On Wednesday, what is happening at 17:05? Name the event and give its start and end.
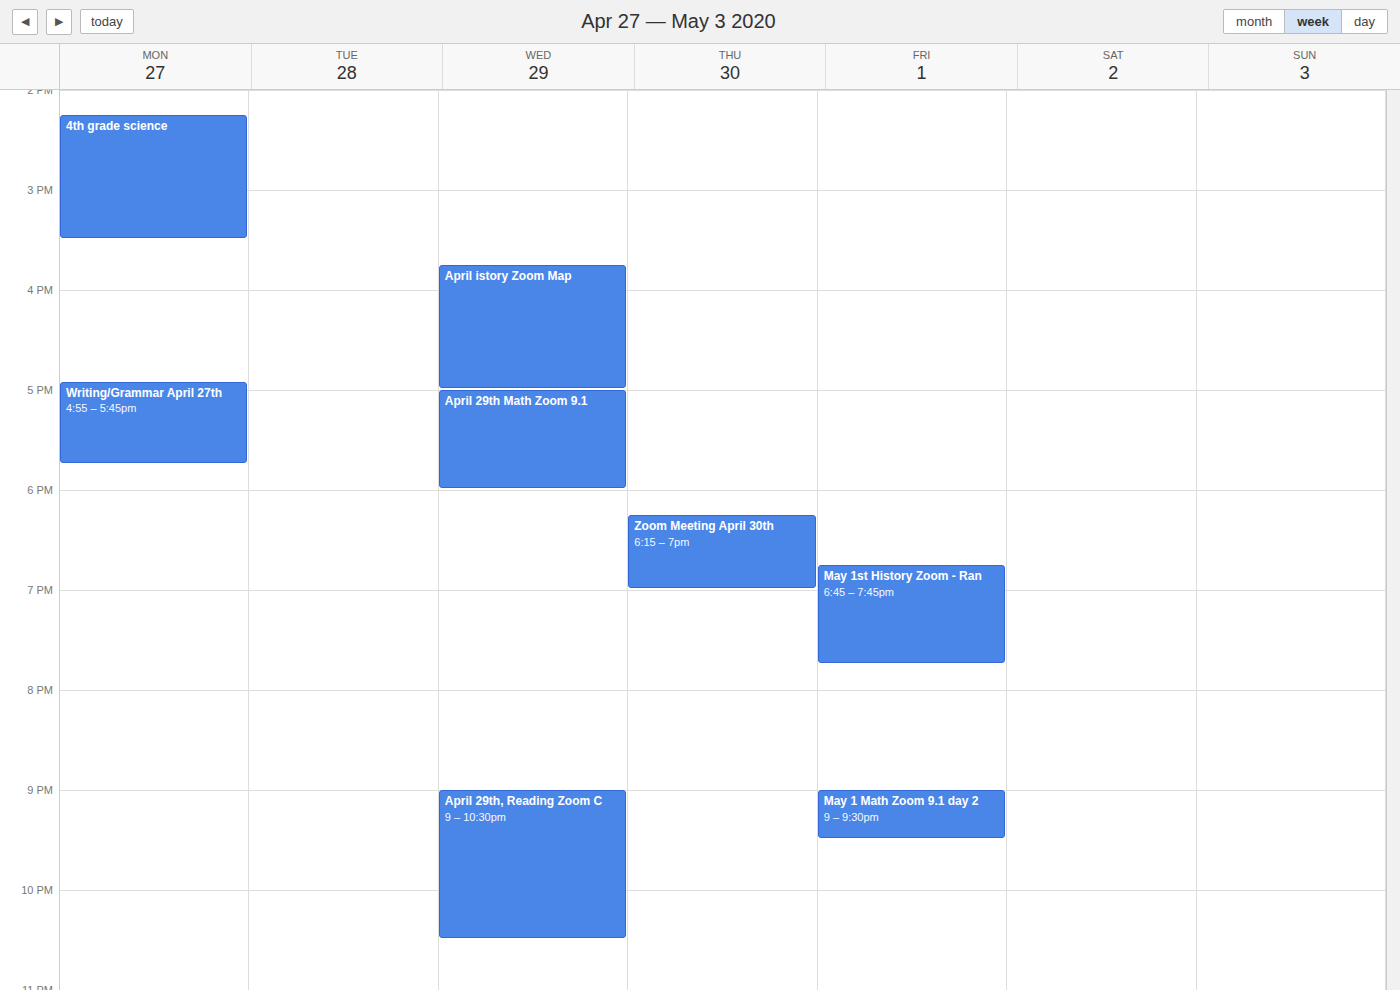
"April 29th Math Zoom 9.1", 17:00 to 18:00